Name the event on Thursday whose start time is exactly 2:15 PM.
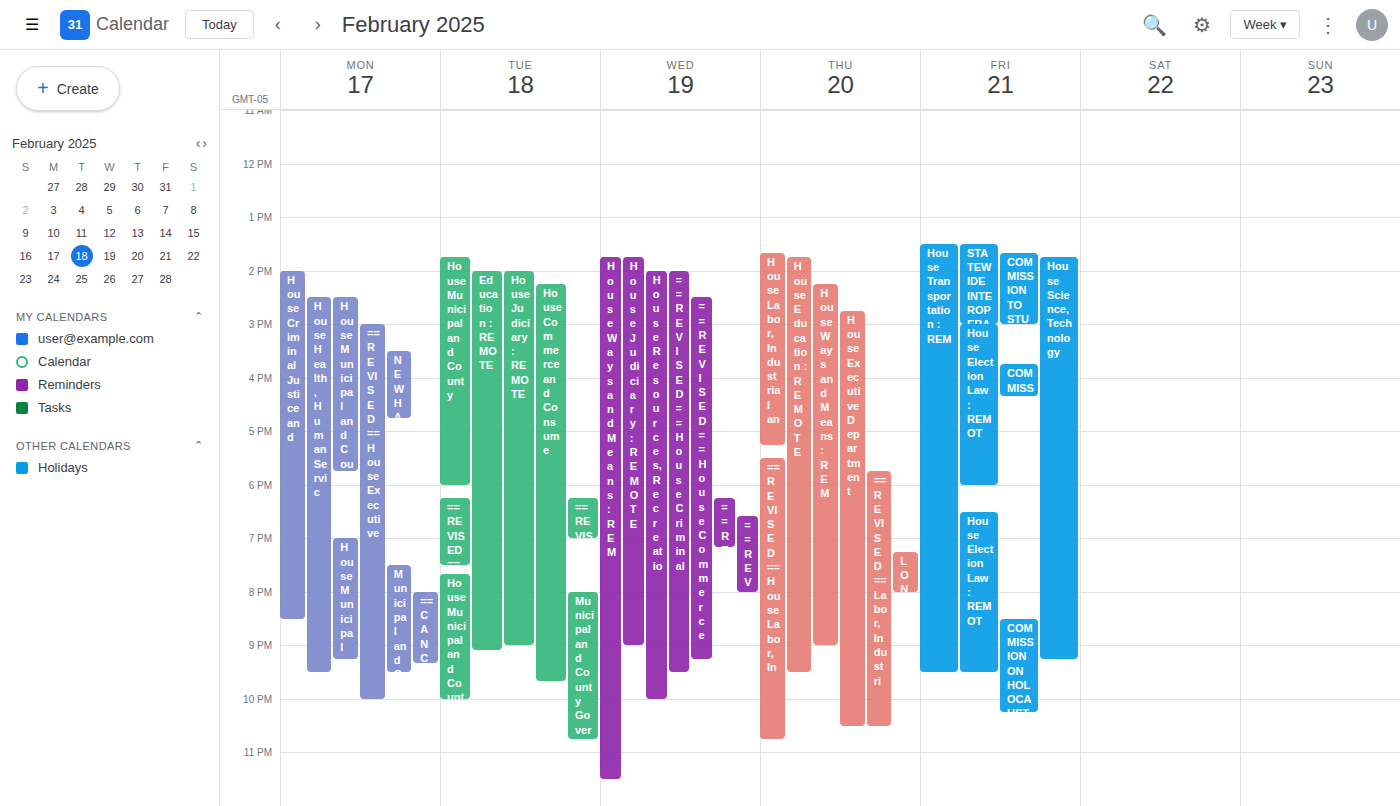
"House Ways and Means : REM"